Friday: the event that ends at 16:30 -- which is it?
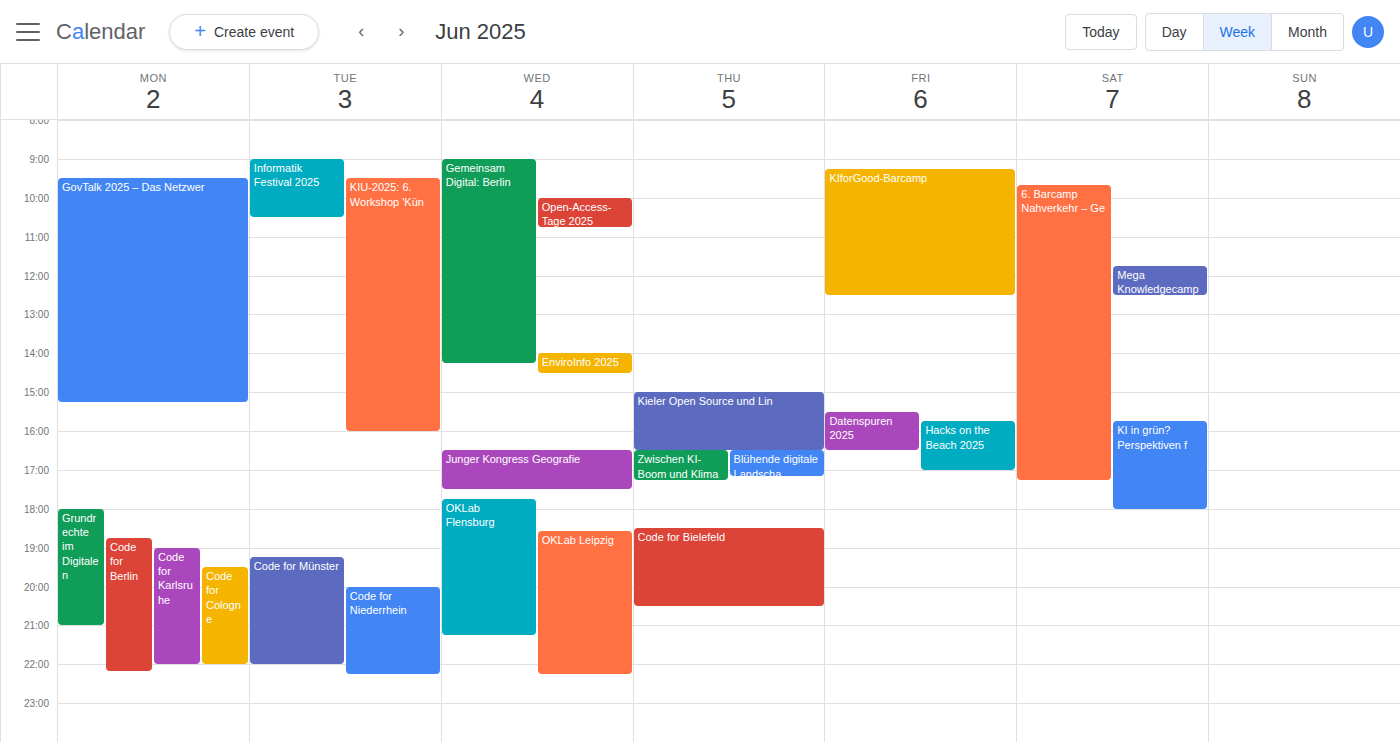
"Datenspuren 2025"